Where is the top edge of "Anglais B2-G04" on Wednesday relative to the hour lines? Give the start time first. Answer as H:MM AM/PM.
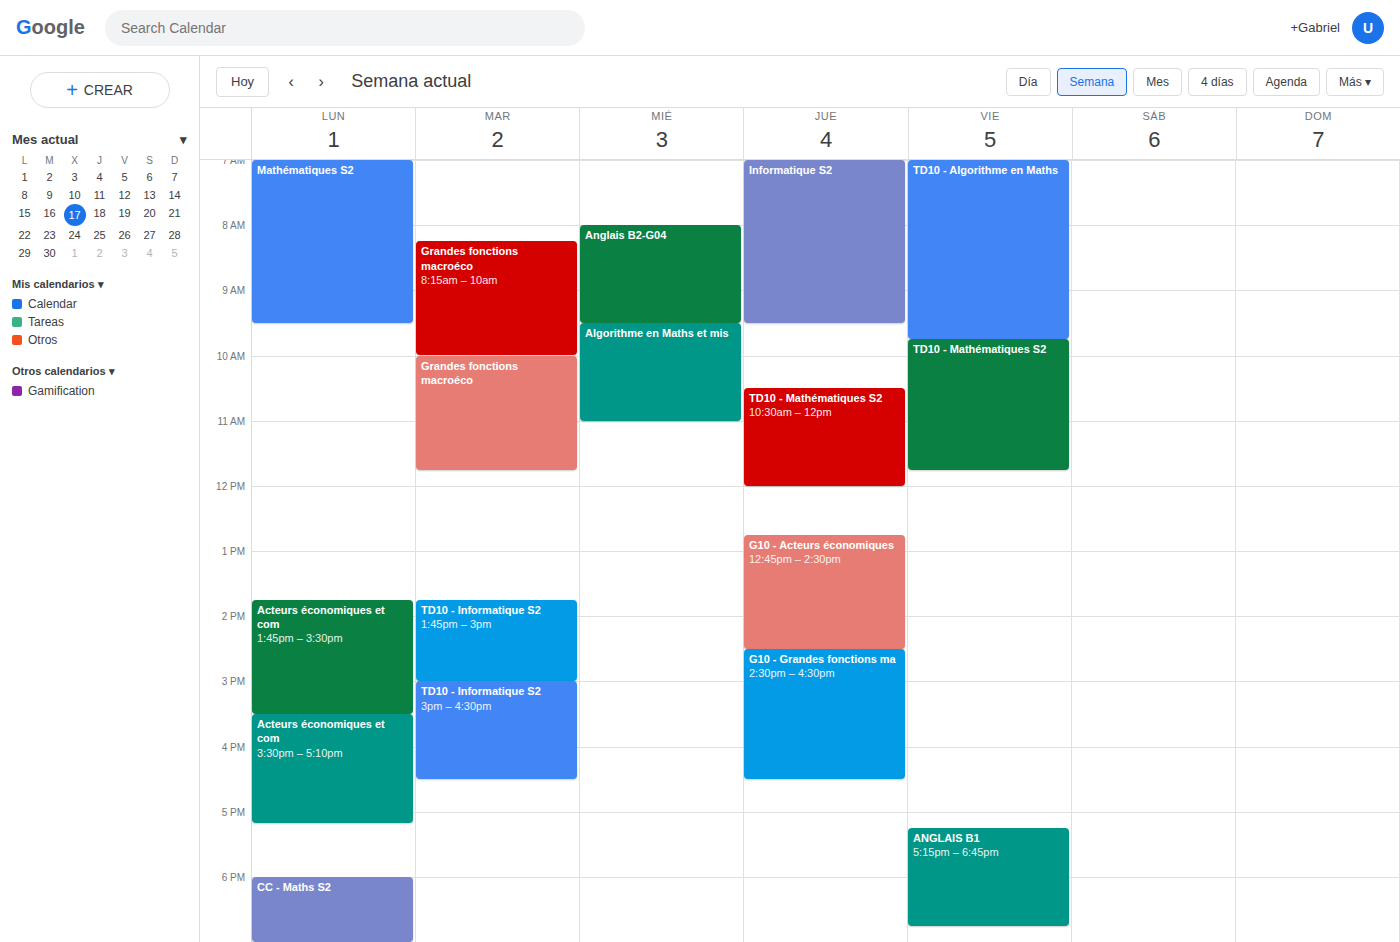
8:00 AM -- exactly on the 8 AM line.